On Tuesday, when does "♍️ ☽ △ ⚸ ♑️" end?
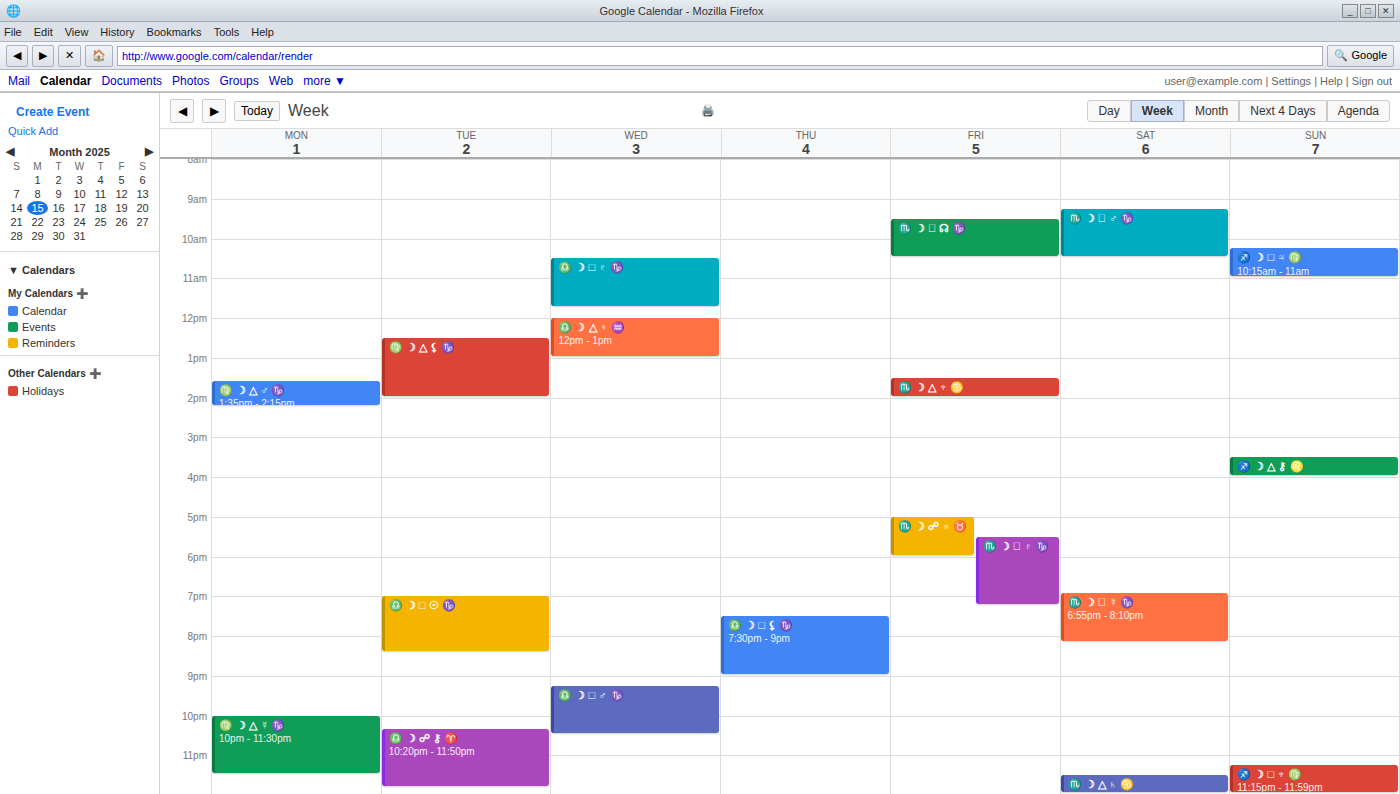
14:00